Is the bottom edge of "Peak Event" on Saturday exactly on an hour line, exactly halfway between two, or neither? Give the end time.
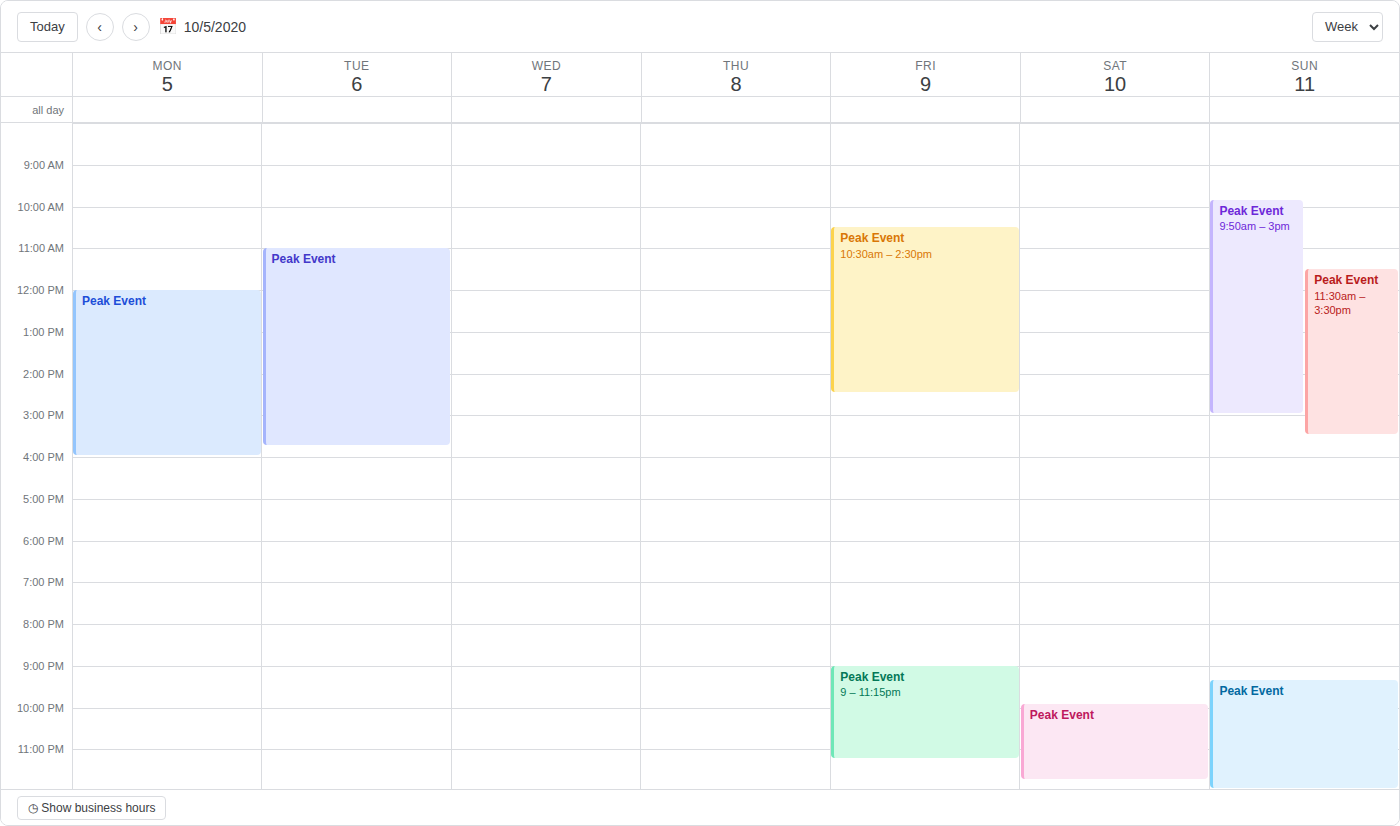
11:45 PM -- neither: three quarters of the way from the 11 PM line to the 12 AM line.